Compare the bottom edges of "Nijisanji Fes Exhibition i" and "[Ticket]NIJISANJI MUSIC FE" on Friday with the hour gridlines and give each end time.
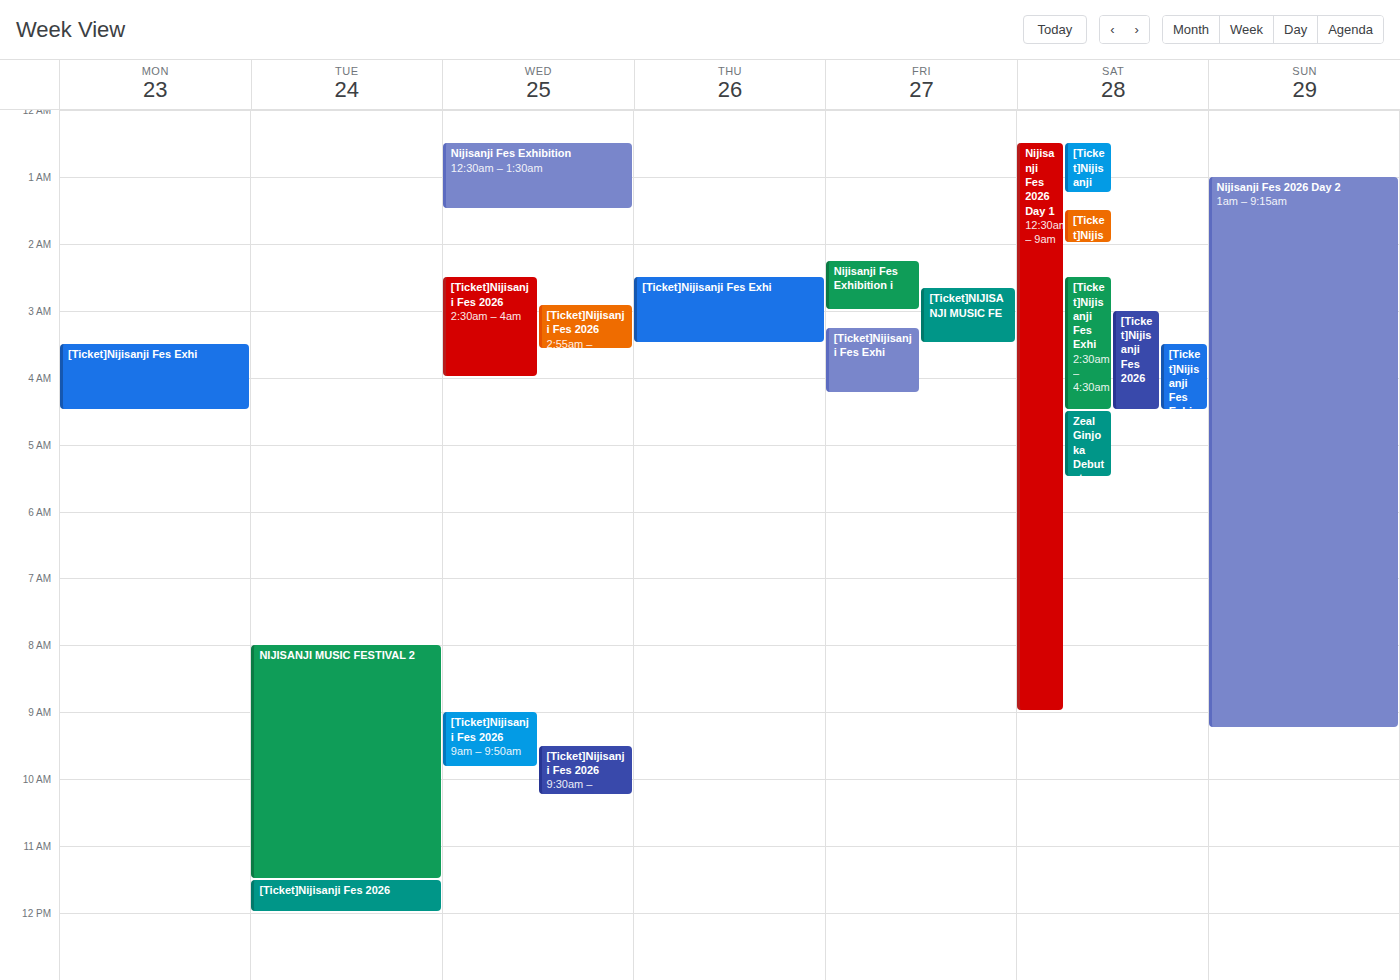
"Nijisanji Fes Exhibition i": 3:00 AM, exactly on the 3 AM line. "[Ticket]NIJISANJI MUSIC FE": 3:30 AM, halfway between the 3 AM and 4 AM lines.